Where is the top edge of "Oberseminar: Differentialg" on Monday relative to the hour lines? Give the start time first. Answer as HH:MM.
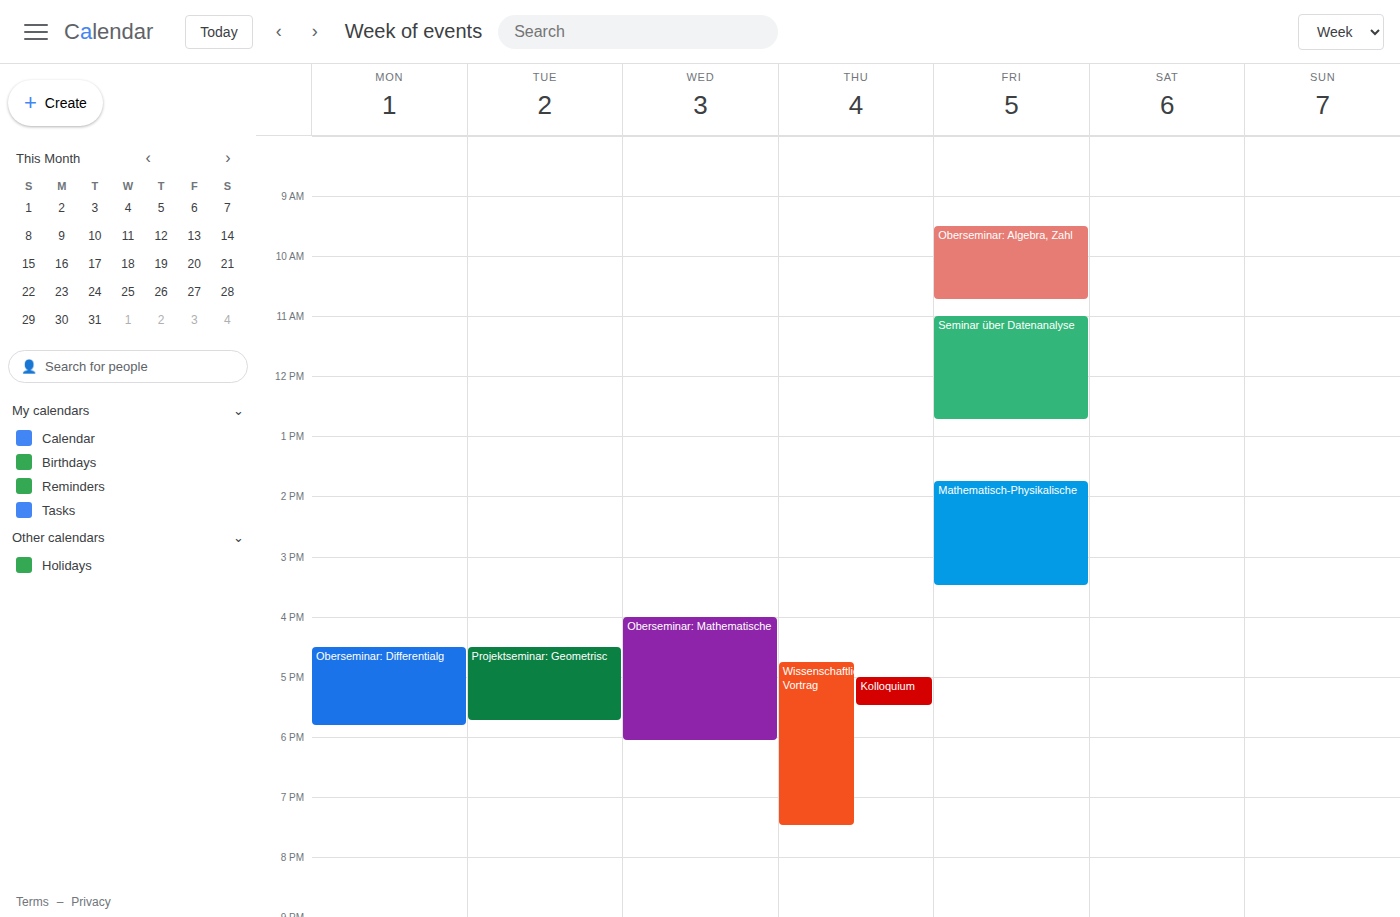
16:30 -- halfway between the 16:00 and 17:00 lines.